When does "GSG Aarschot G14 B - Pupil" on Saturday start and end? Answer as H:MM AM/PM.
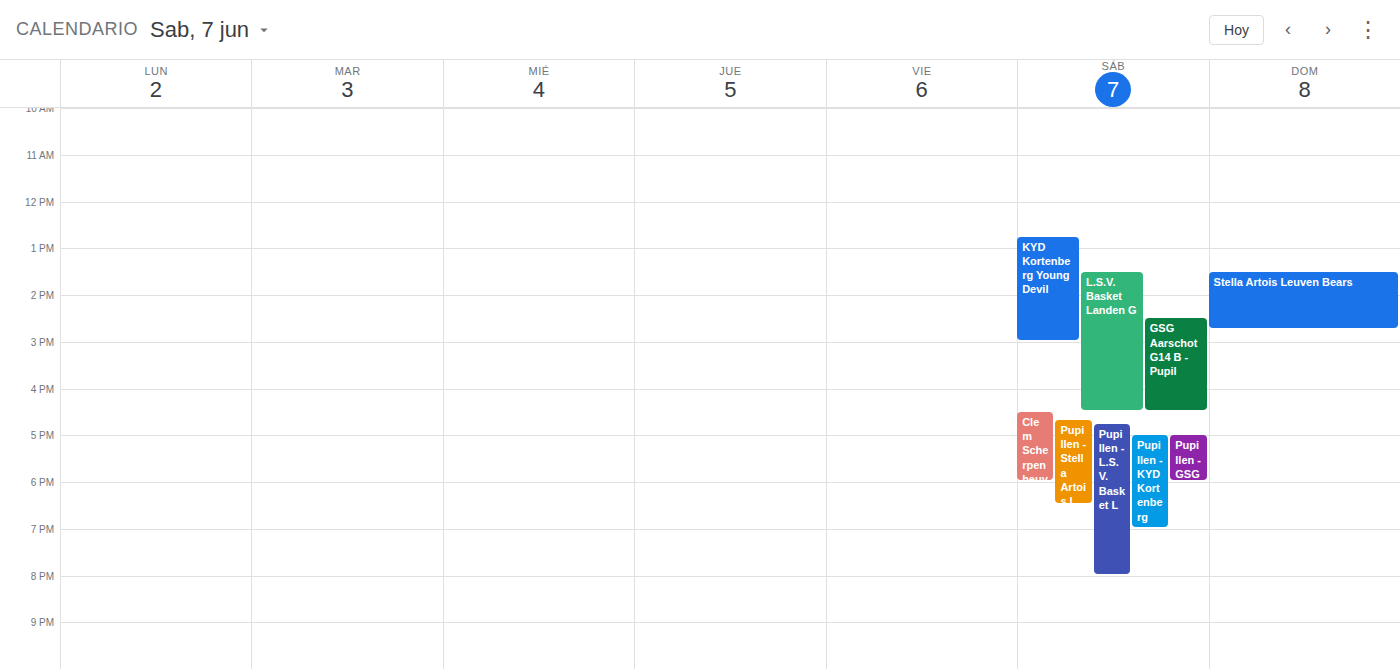
2:30 PM to 4:30 PM